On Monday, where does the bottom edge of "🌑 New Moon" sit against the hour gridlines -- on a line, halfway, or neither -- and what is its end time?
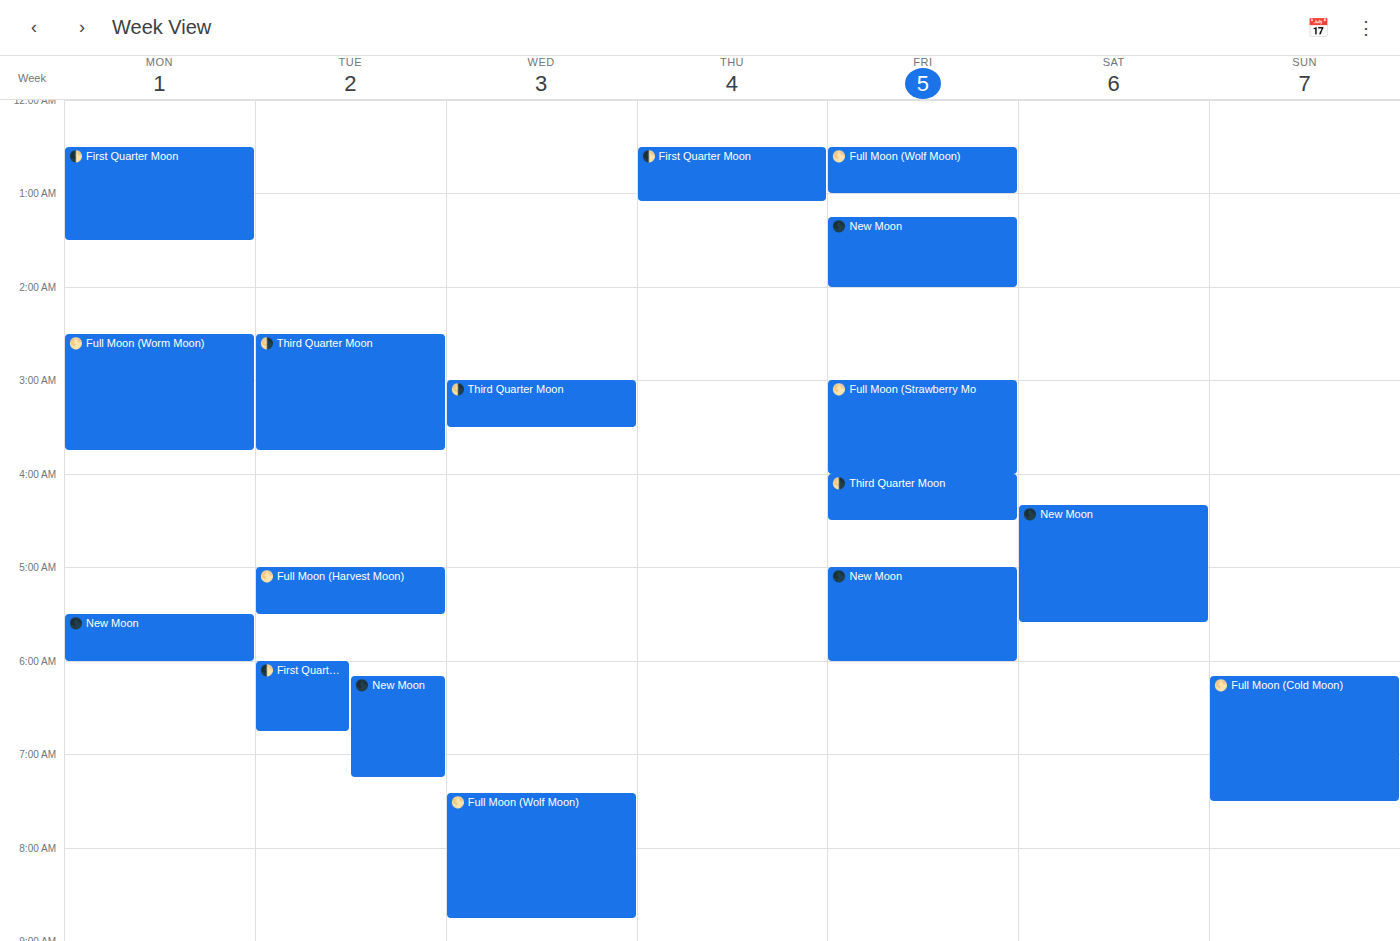
06:00 -- exactly on the 06:00 line.